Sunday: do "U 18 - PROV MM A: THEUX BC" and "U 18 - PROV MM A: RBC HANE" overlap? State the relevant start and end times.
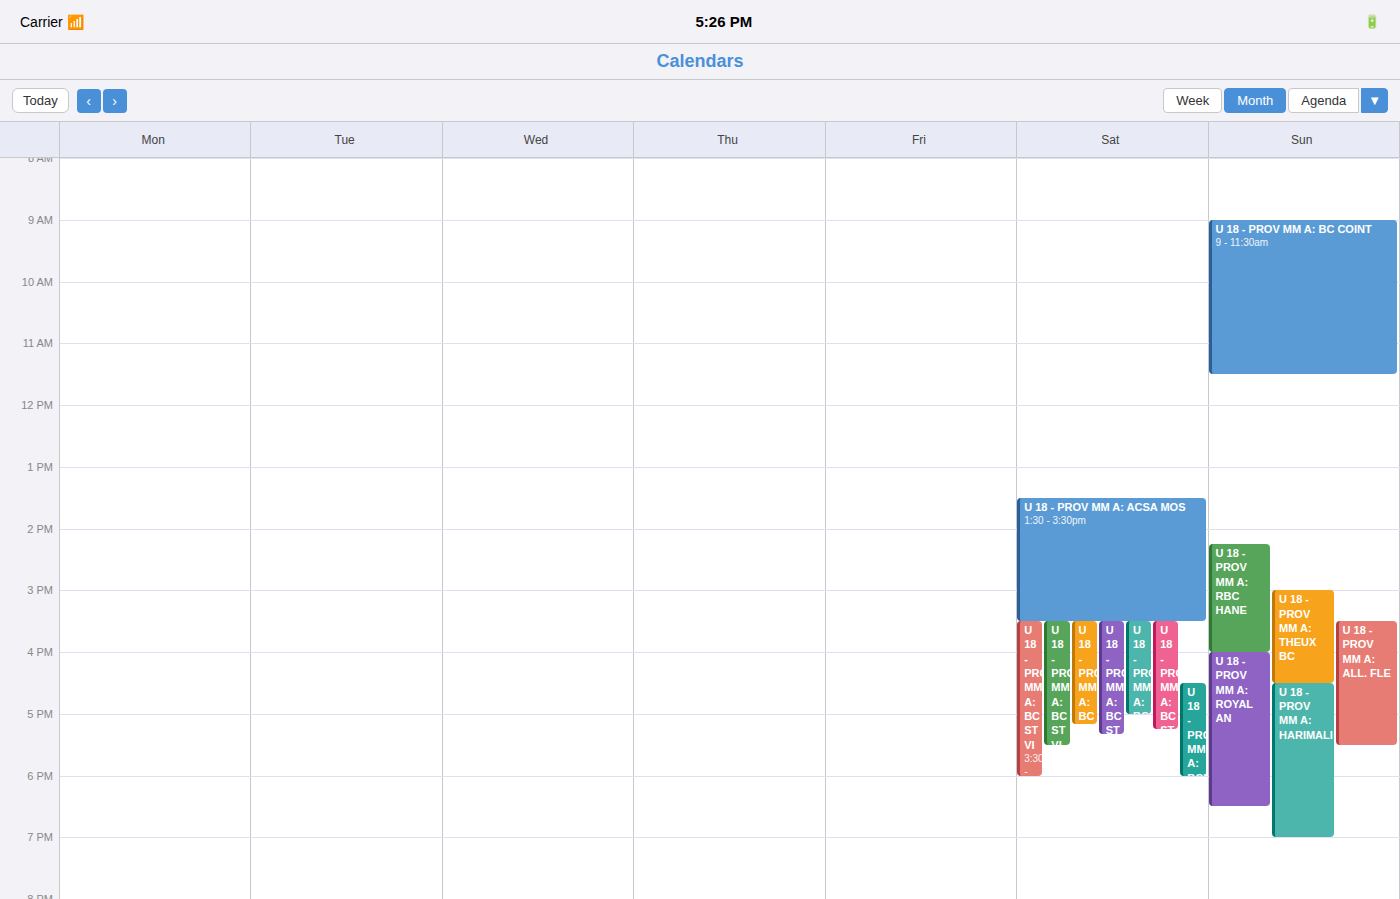
"U 18 - PROV MM A: THEUX BC" starts at 3:00 PM, before "U 18 - PROV MM A: RBC HANE" ends at 4:00 PM -- they overlap.